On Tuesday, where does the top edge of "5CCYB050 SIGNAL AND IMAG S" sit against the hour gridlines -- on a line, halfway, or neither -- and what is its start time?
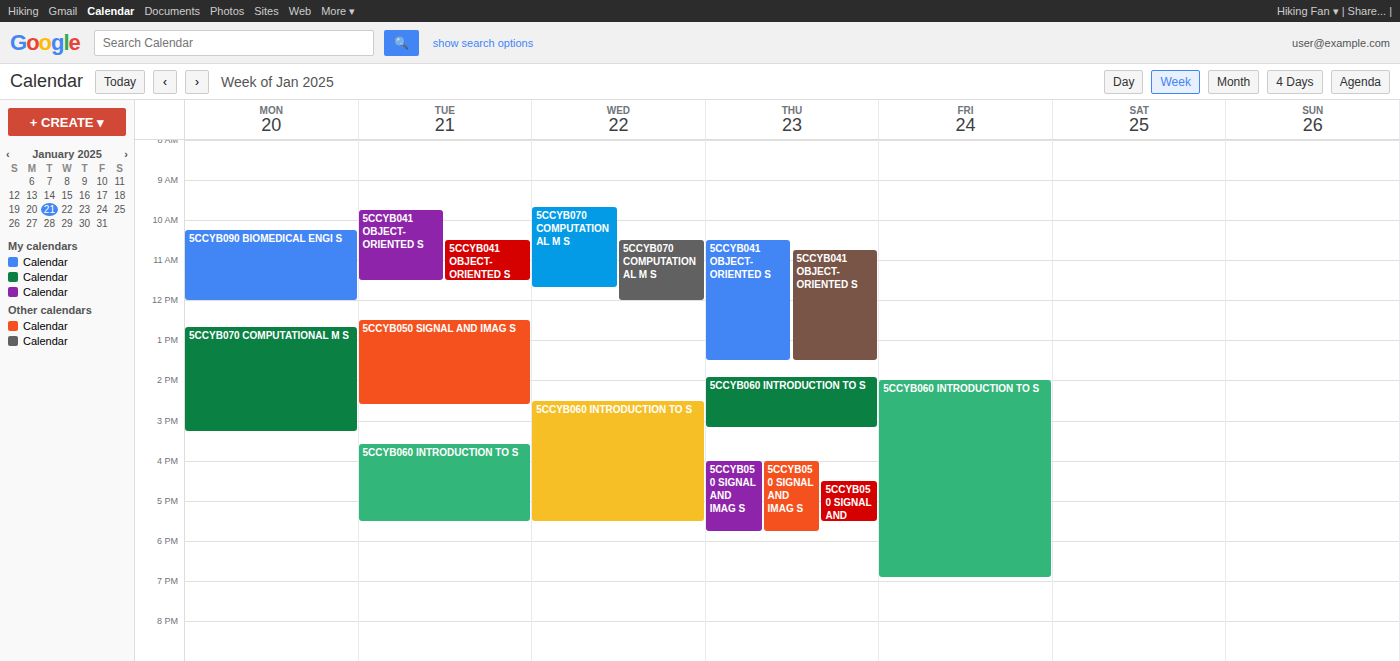
12:30 -- halfway between the 12:00 and 13:00 lines.